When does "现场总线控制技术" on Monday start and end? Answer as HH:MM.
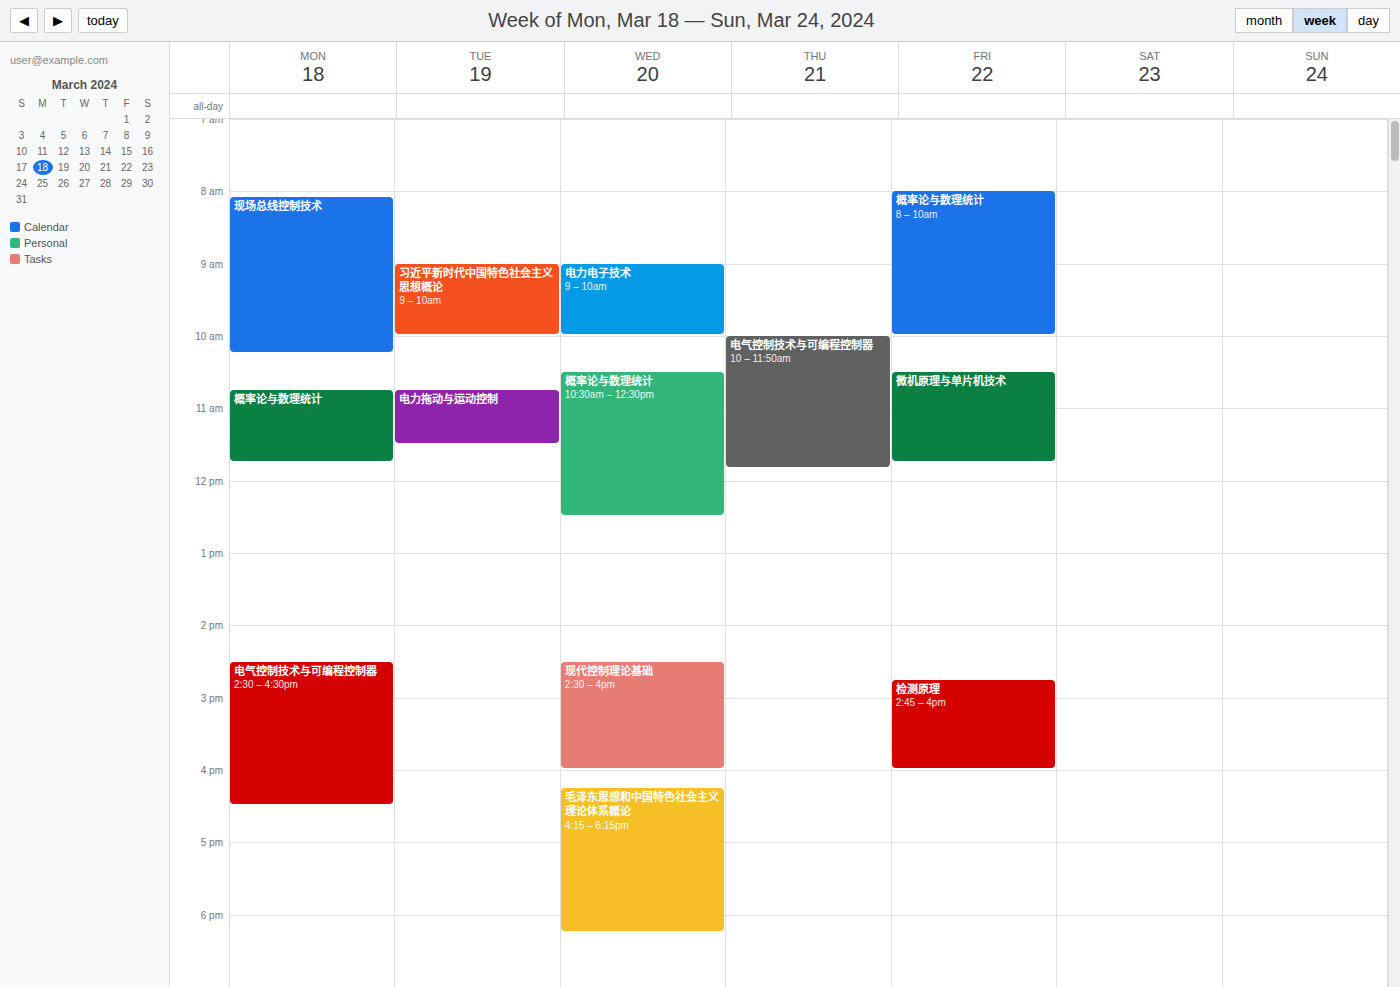
08:05 to 10:15